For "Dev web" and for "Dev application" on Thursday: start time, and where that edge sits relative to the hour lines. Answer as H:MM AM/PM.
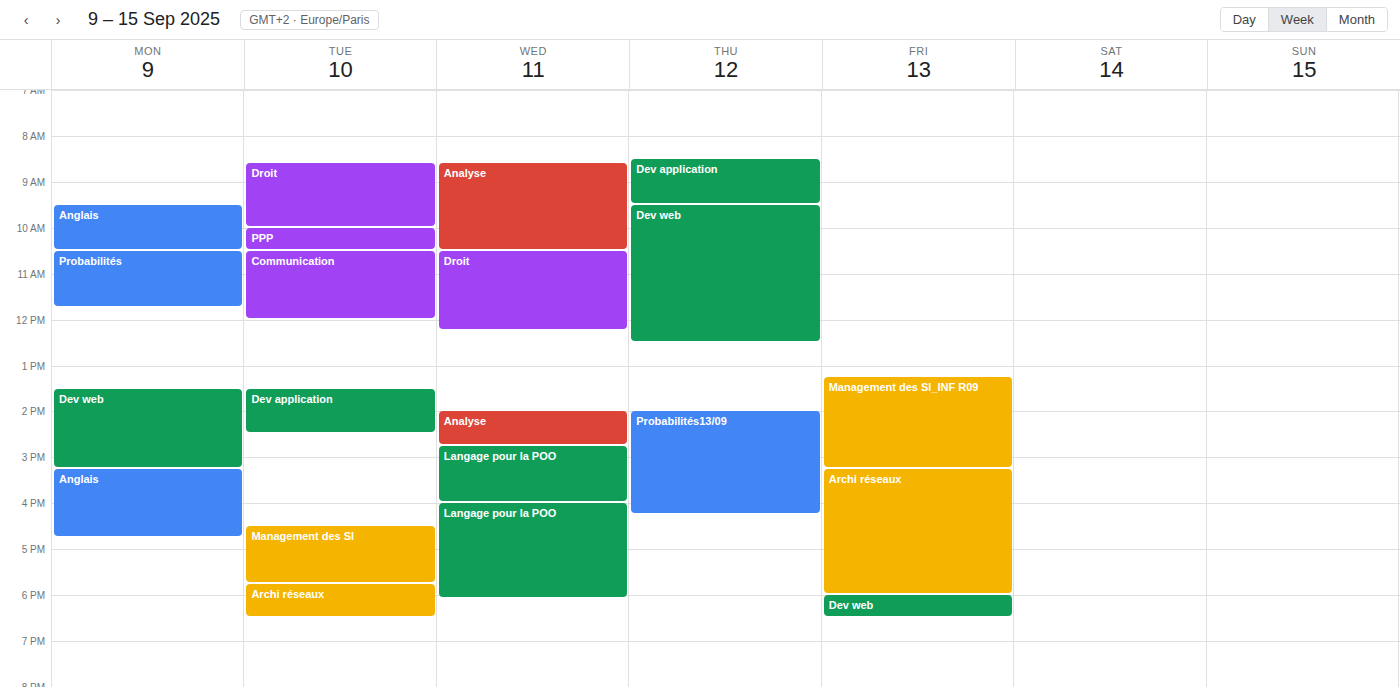
"Dev web": 9:30 AM, halfway between the 9 AM and 10 AM lines. "Dev application": 8:30 AM, halfway between the 8 AM and 9 AM lines.